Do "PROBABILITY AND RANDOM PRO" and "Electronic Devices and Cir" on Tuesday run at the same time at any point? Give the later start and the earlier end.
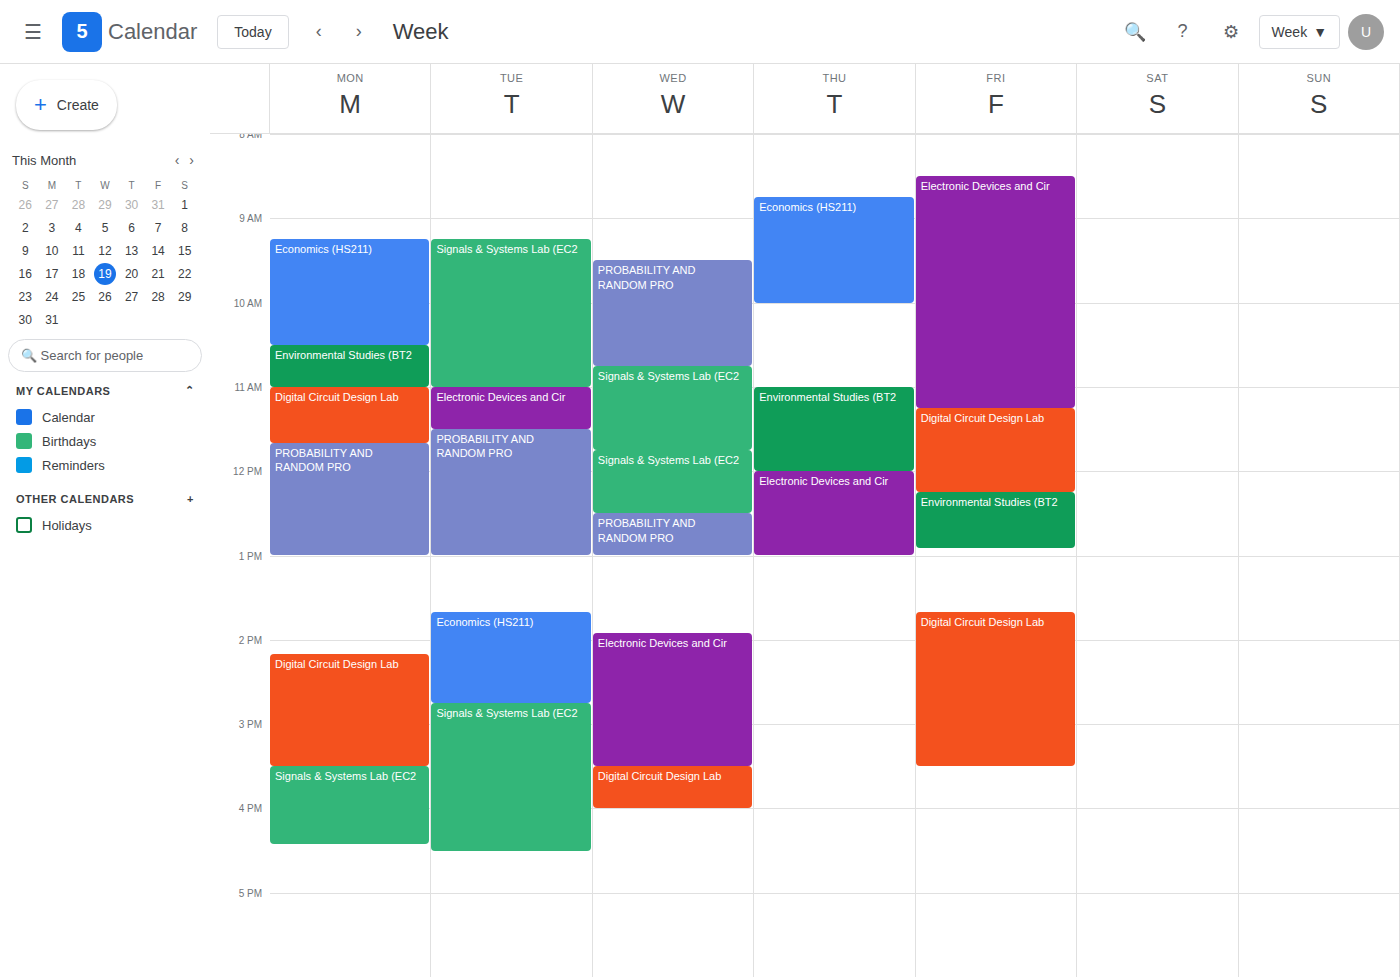
"Electronic Devices and Cir" ends at 11:30 AM, exactly when "PROBABILITY AND RANDOM PRO" starts -- they touch but do not overlap.